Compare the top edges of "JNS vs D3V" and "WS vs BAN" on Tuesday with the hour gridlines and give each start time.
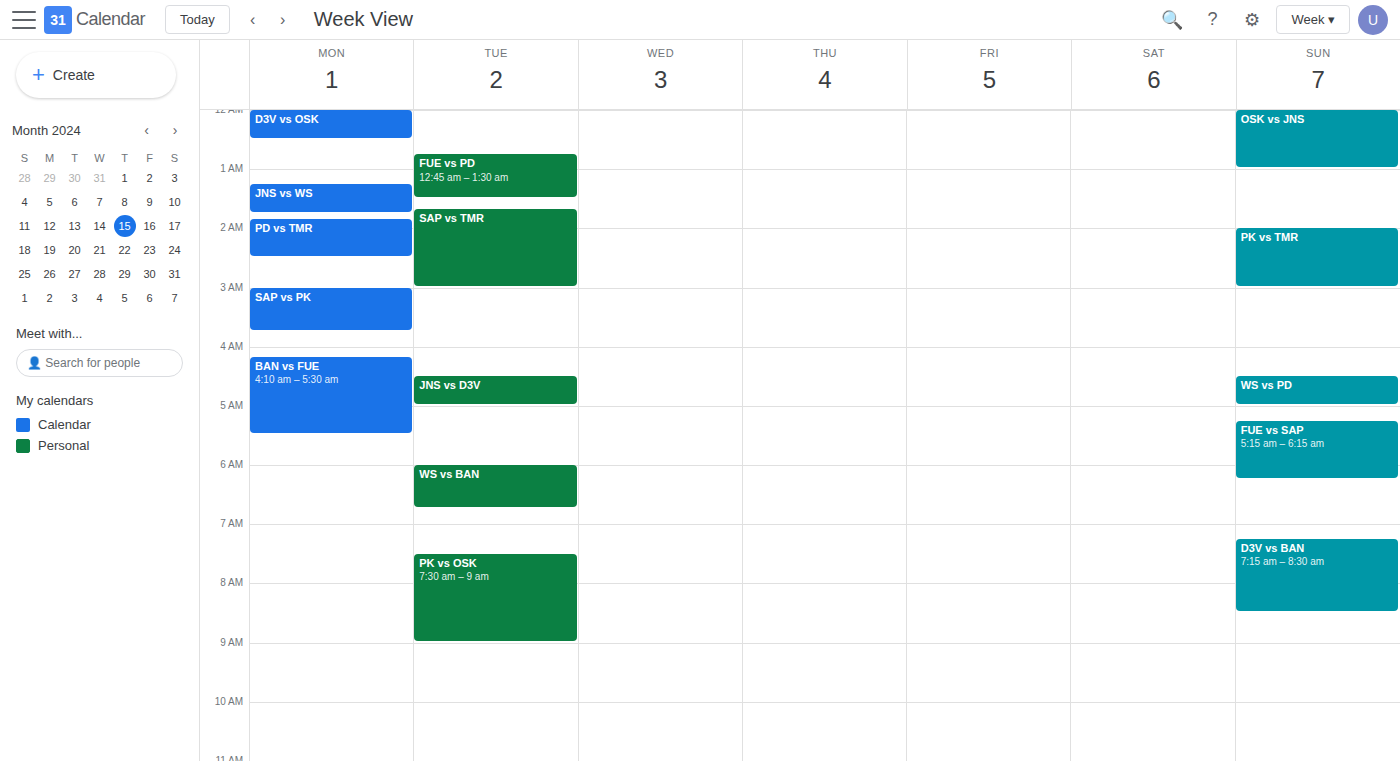
"JNS vs D3V": 4:30 AM, halfway between the 4 AM and 5 AM lines. "WS vs BAN": 6:00 AM, exactly on the 6 AM line.